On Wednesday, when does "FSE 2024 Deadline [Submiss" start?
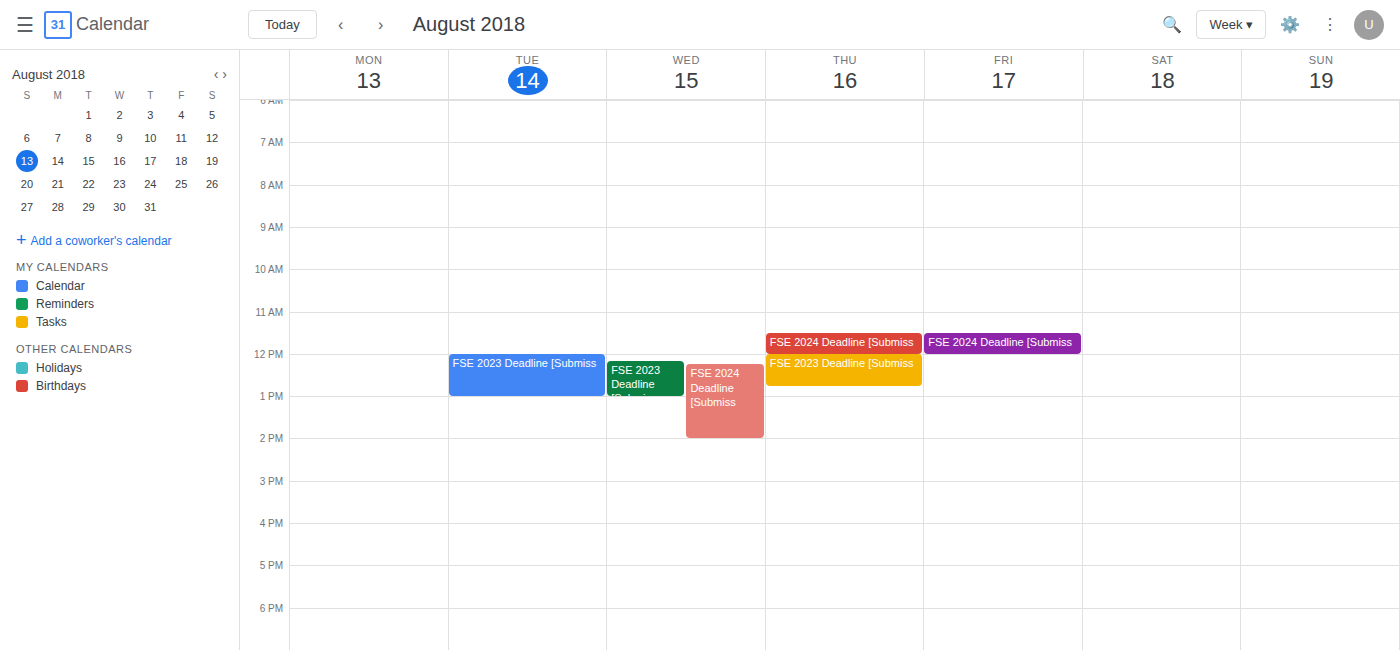
12:15 PM